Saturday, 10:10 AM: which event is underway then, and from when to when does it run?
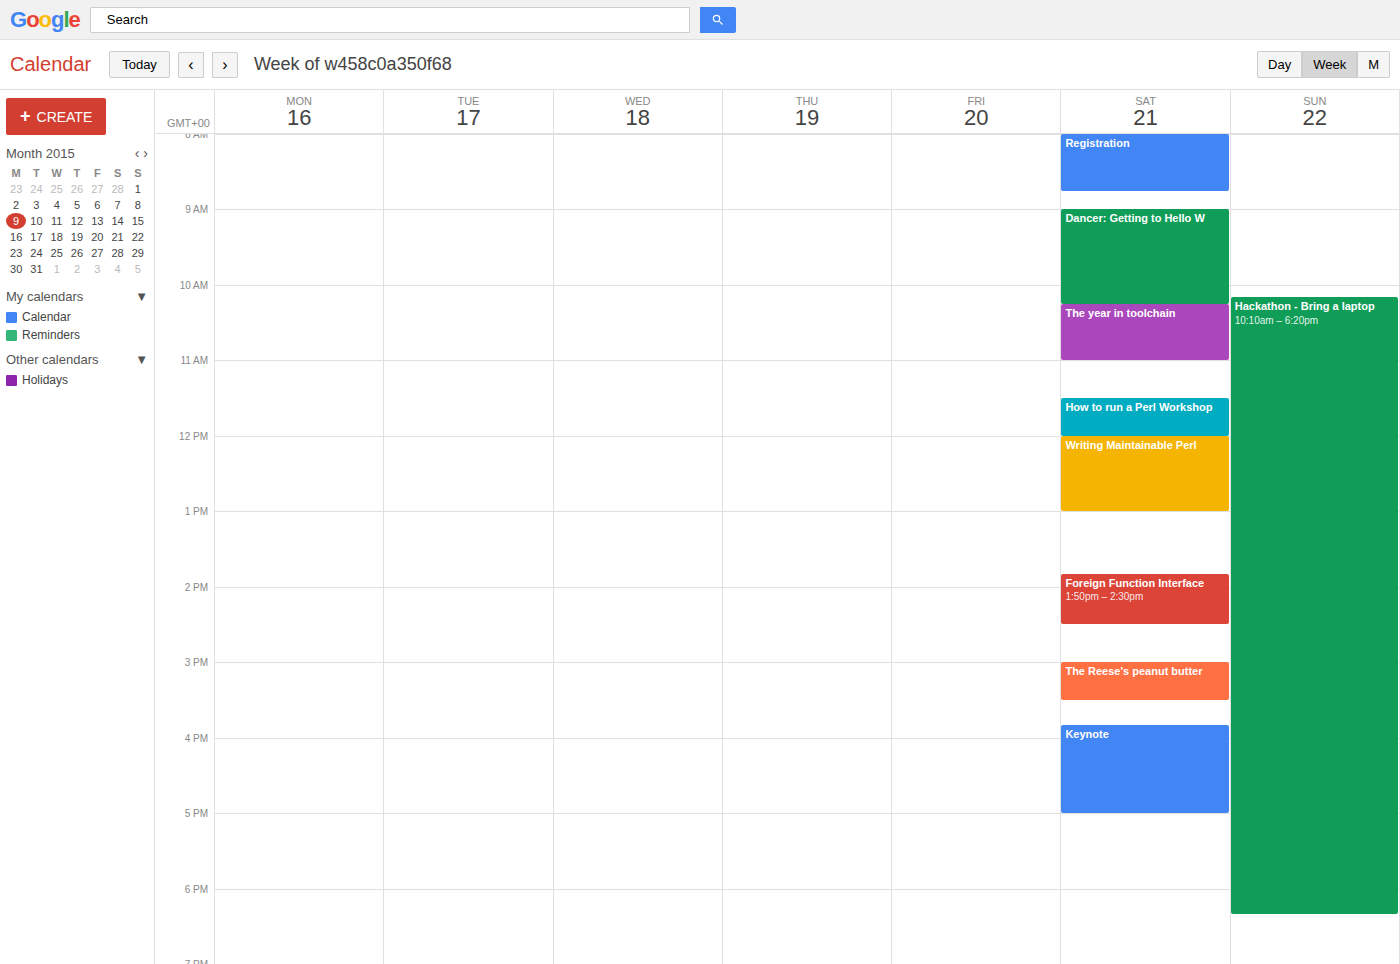
"Dancer: Getting to Hello W", 9:00 AM to 10:15 AM